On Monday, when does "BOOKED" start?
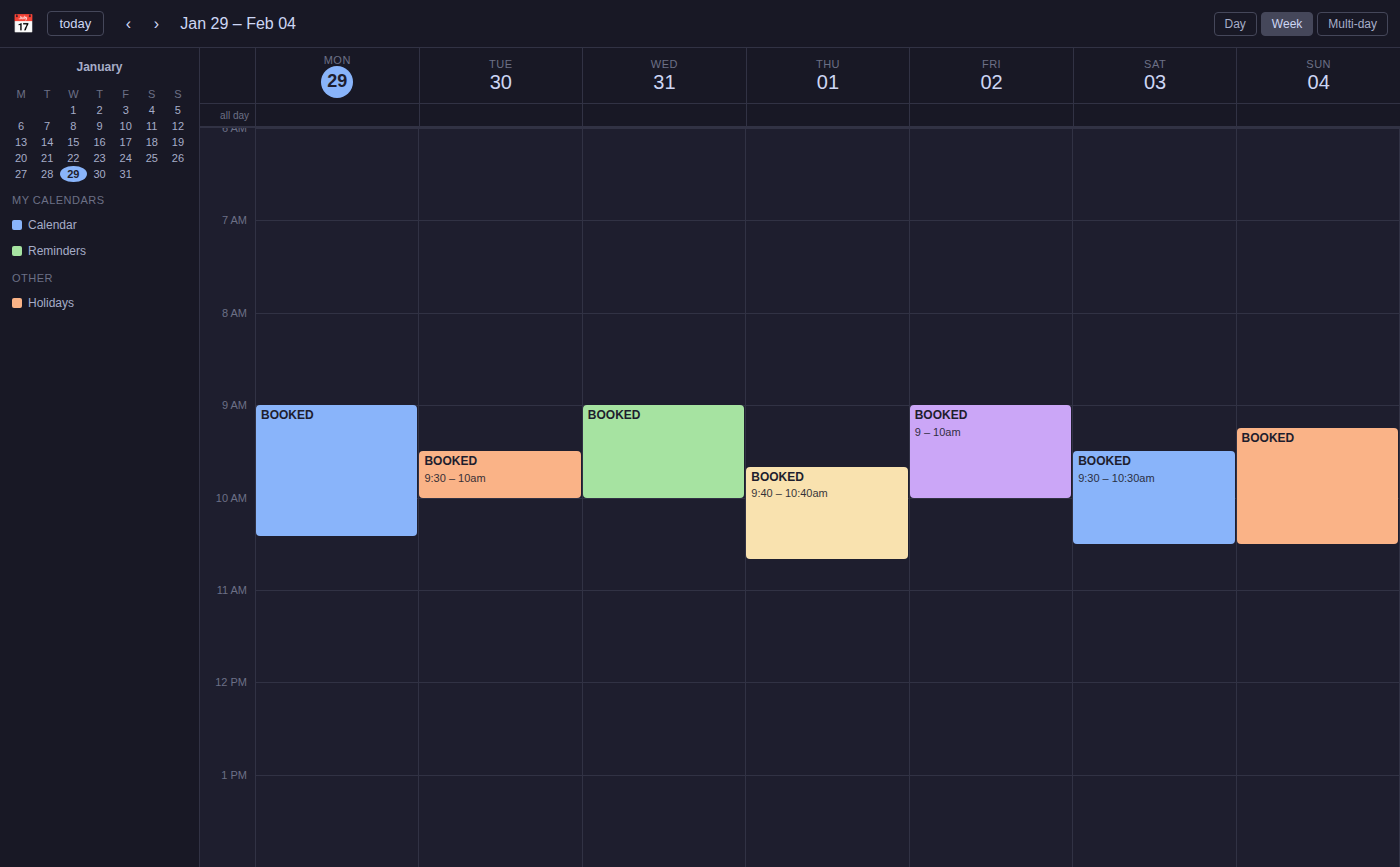
9:00 AM